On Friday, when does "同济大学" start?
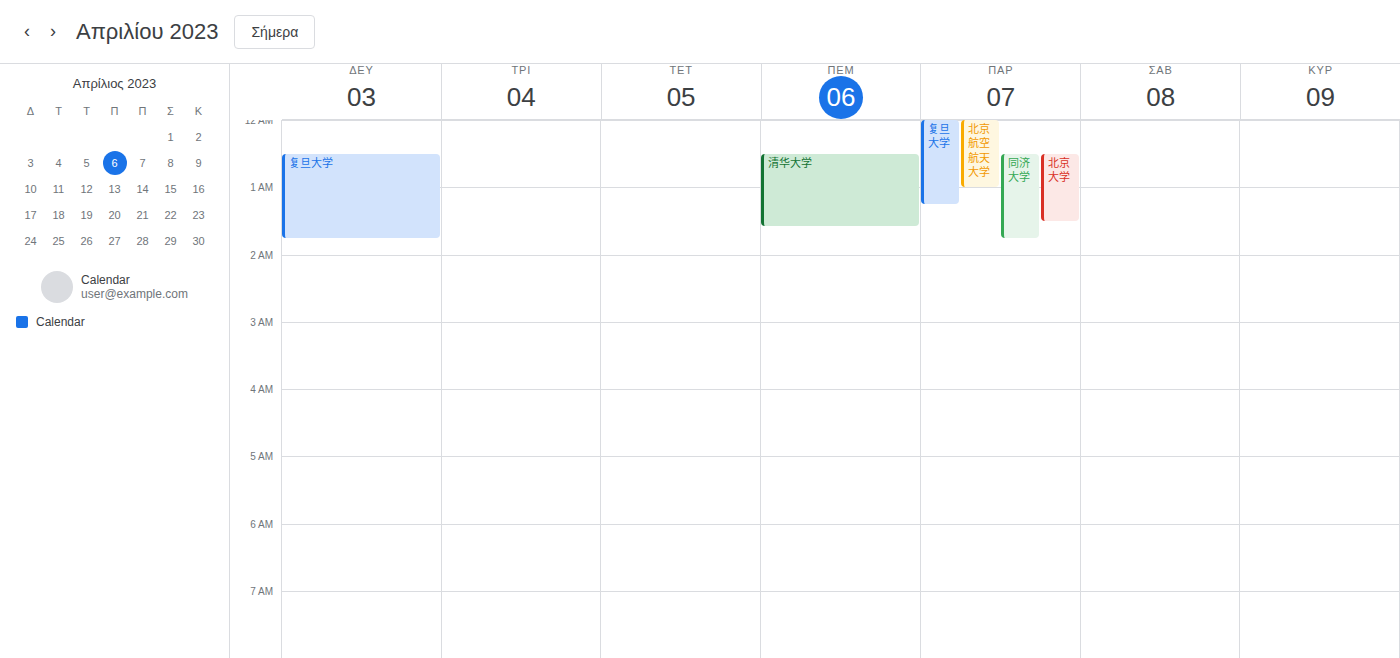
12:30 AM